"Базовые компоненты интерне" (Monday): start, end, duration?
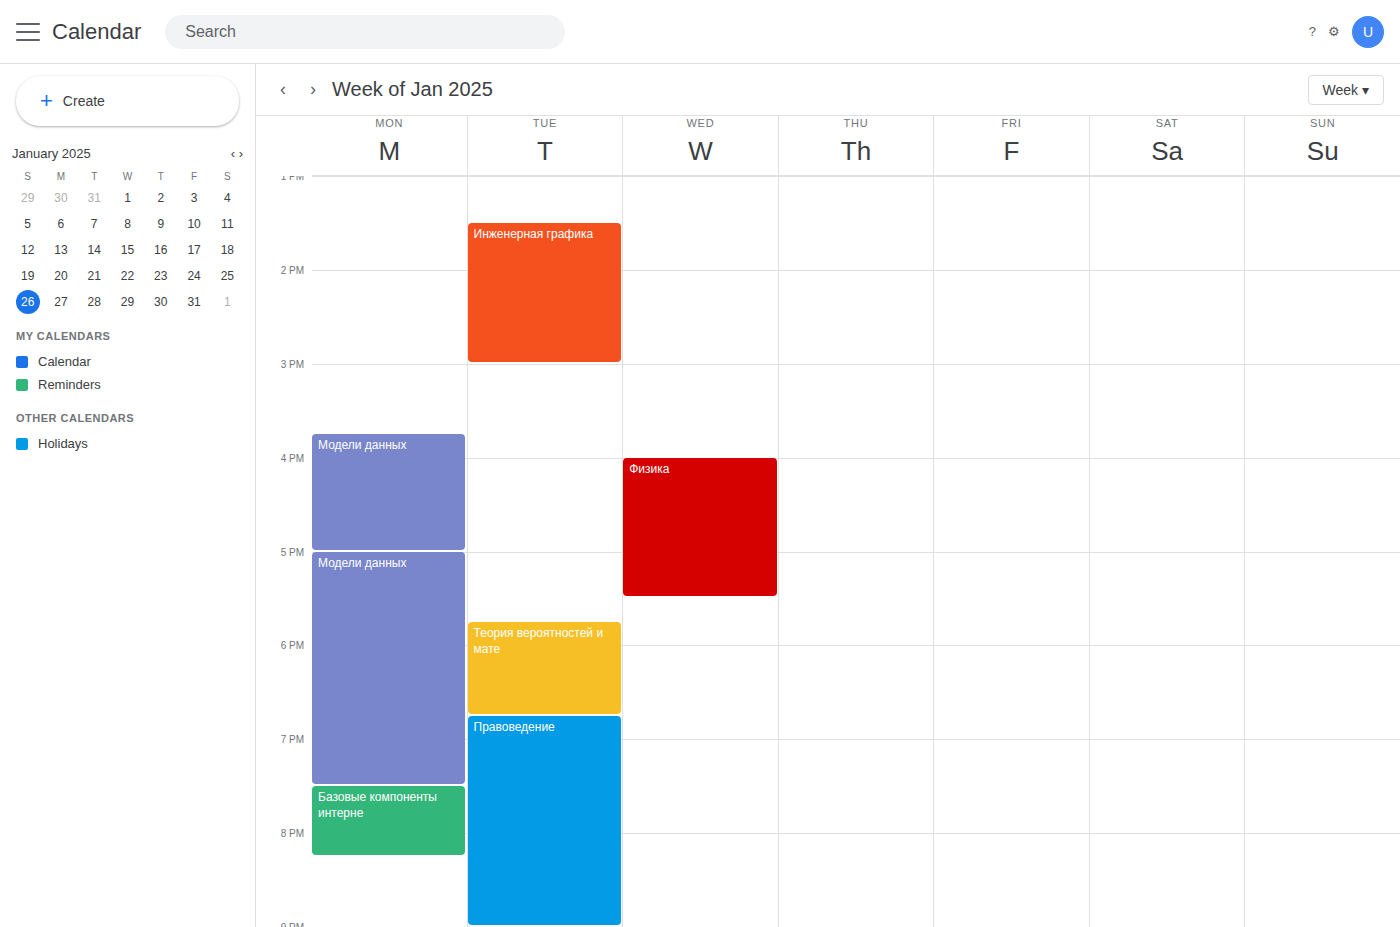
7:30 PM to 8:15 PM, 45 minutes